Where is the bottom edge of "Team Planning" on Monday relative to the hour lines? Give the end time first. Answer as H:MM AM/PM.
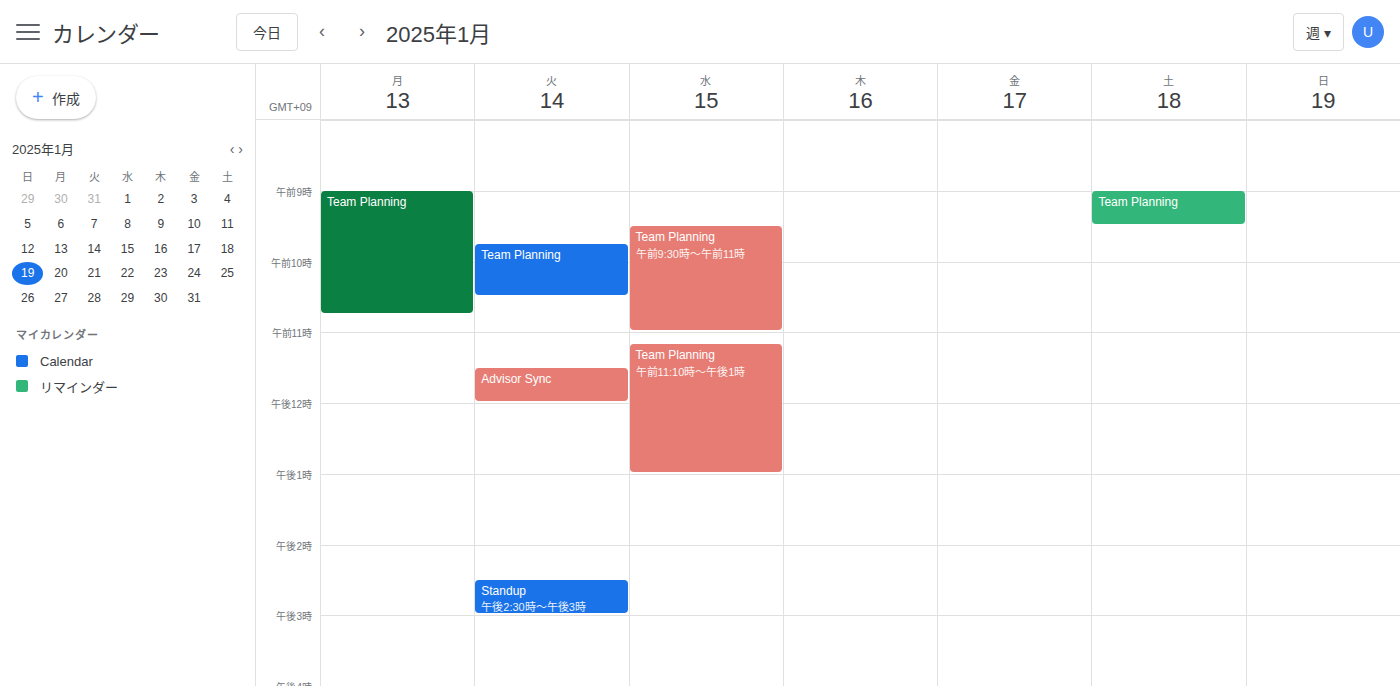
10:45 AM -- neither: three quarters of the way from the 10 AM line to the 11 AM line.